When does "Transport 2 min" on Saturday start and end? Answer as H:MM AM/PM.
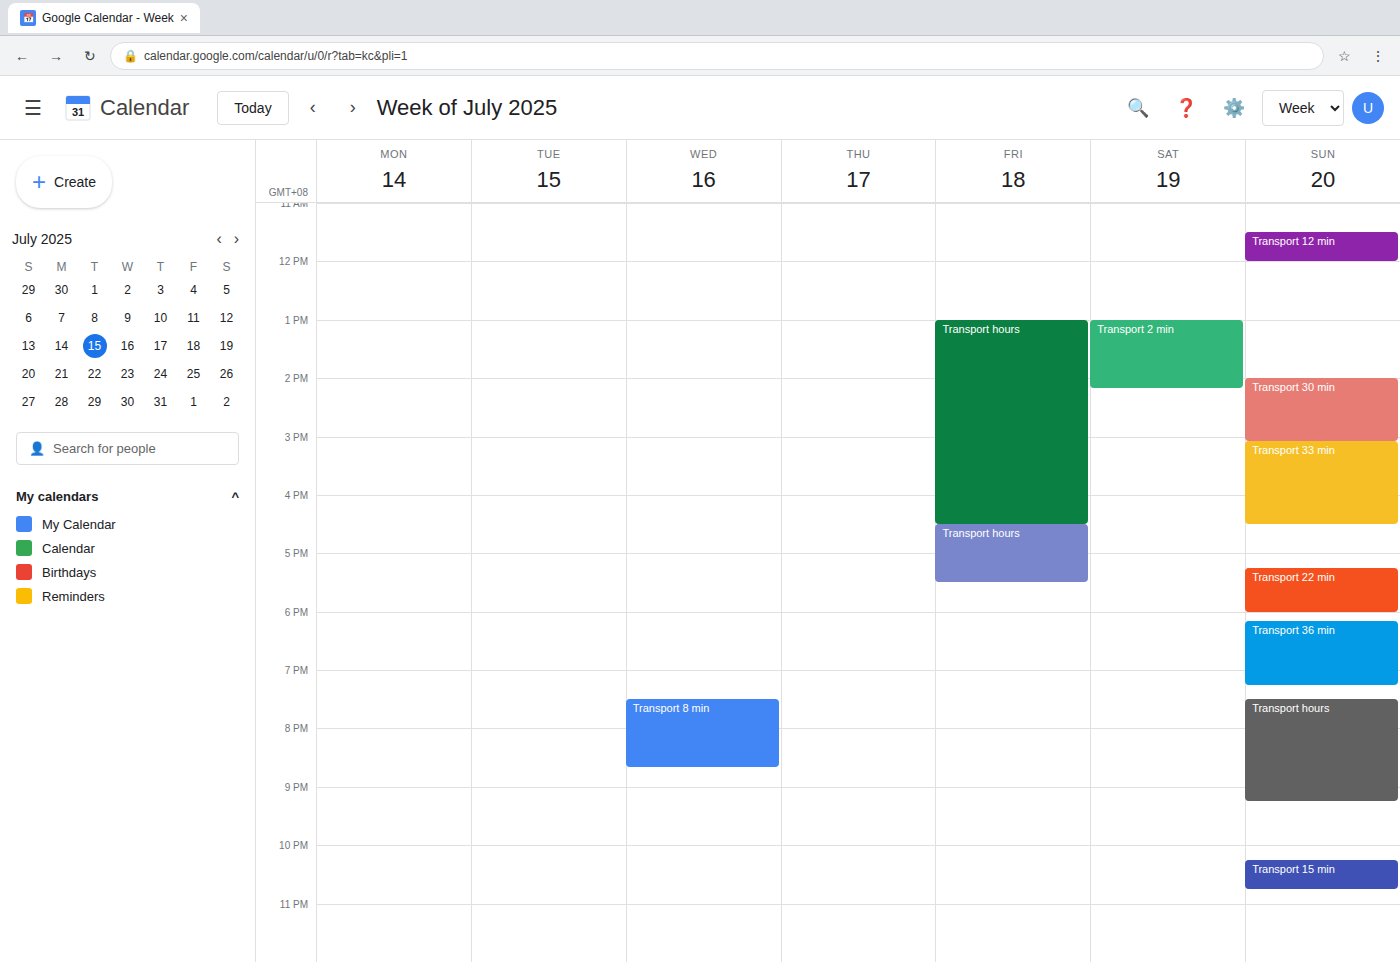
1:00 PM to 2:10 PM